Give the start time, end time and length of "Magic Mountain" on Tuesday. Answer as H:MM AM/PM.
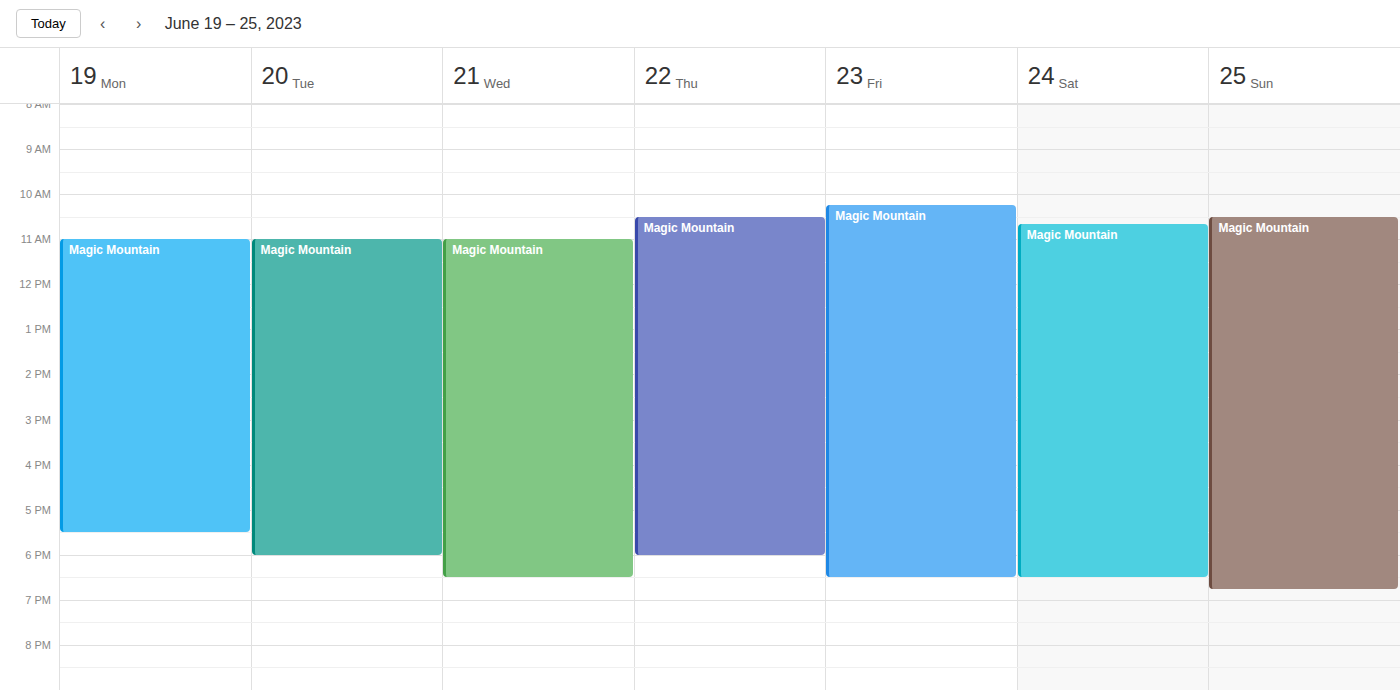
11:00 AM to 6:00 PM, 7 hours